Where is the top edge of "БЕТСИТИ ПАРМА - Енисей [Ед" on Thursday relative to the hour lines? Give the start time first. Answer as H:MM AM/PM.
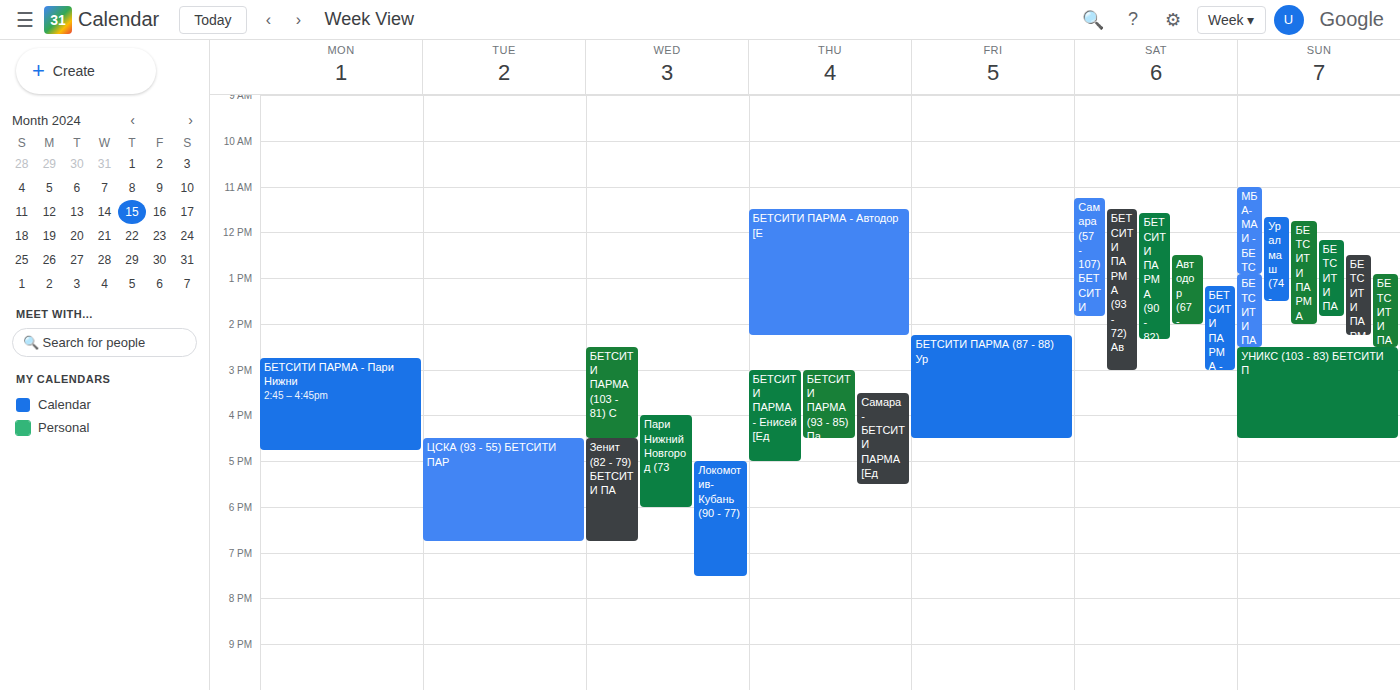
3:00 PM -- exactly on the 3 PM line.